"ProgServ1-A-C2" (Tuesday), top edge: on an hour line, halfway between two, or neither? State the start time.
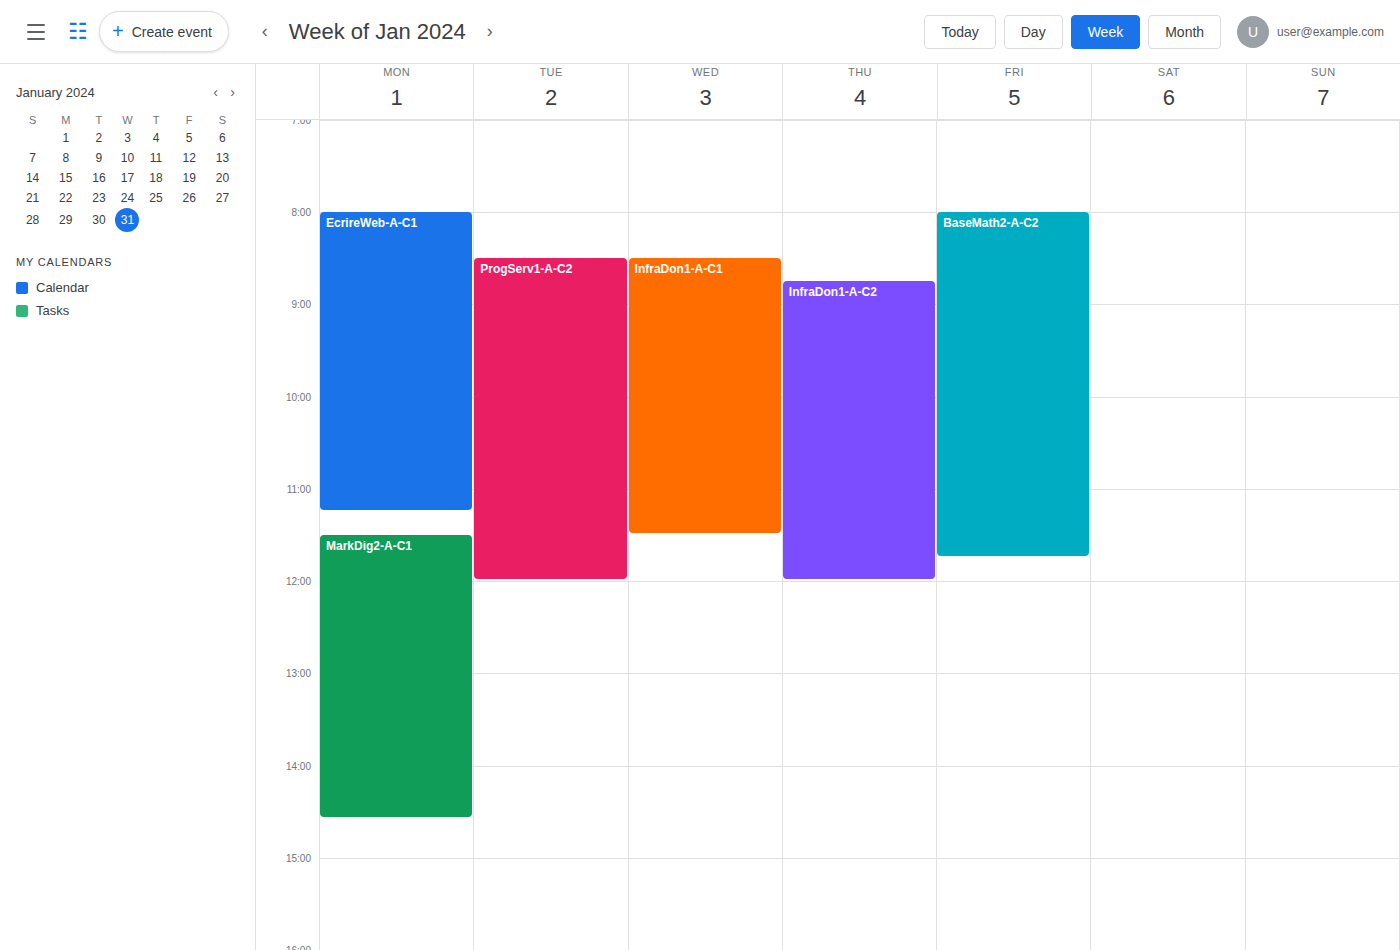
8:30 AM -- halfway between the 8 AM and 9 AM lines.